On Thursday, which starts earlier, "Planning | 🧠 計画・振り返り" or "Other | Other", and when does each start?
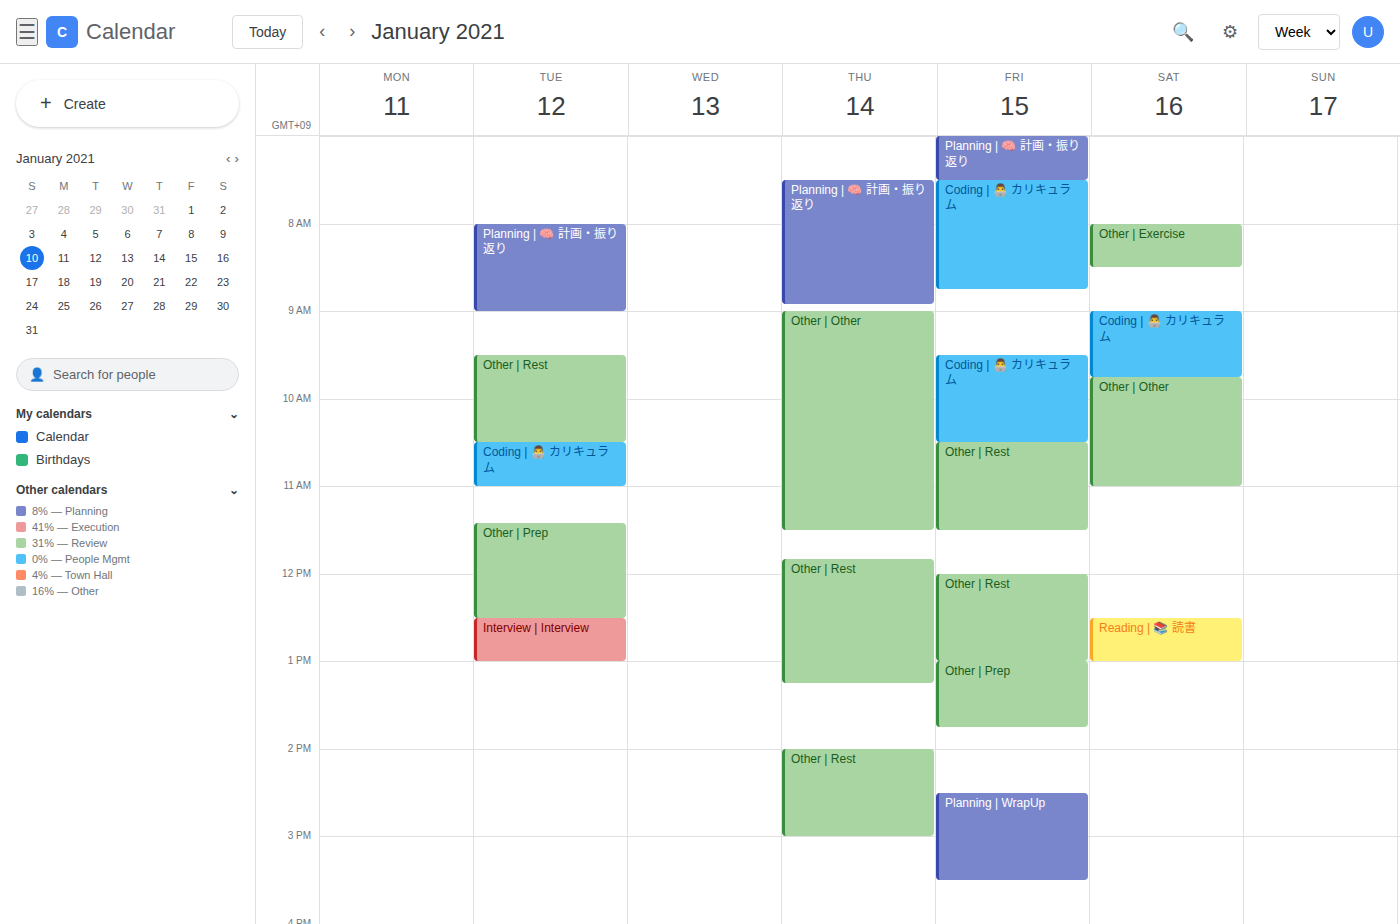
"Planning | 🧠 計画・振り返り" 7:30 AM; "Other | Other" 9:00 AM.